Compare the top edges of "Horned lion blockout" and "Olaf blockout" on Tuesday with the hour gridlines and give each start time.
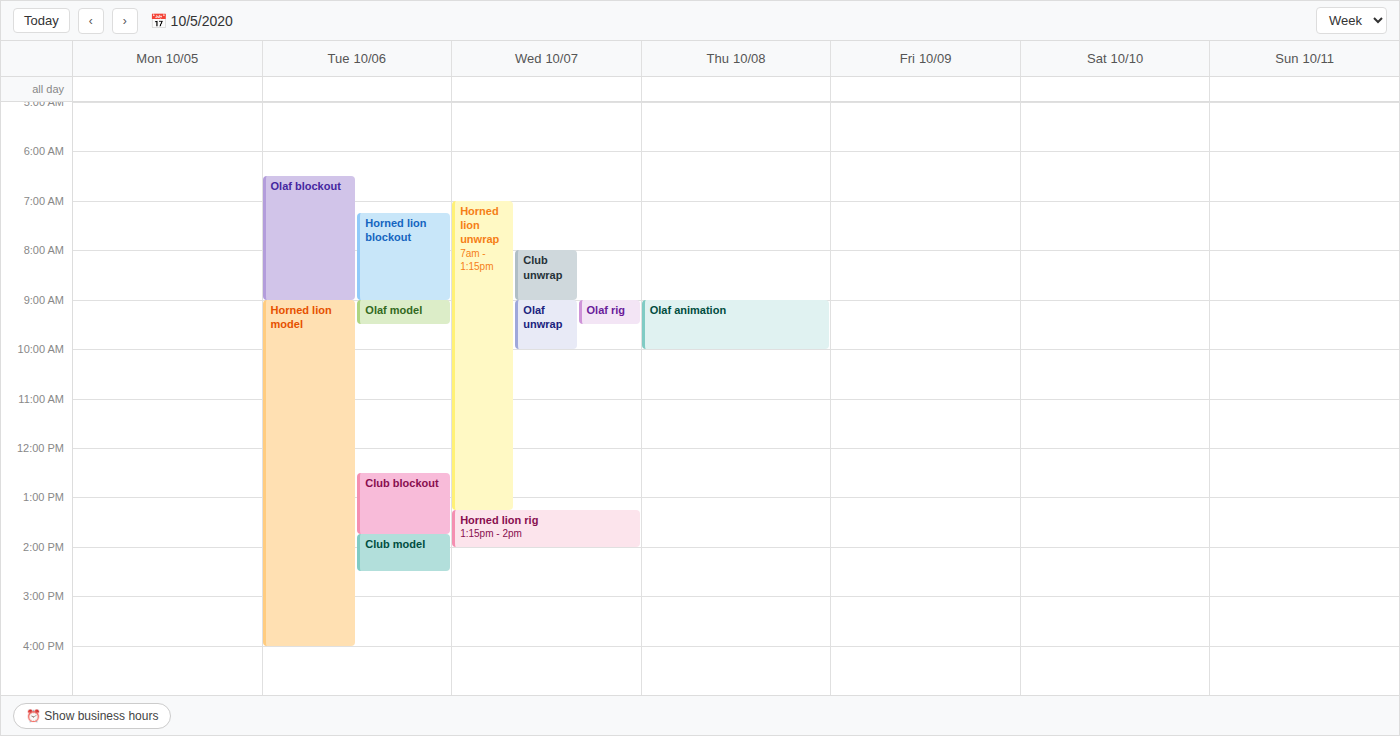
"Horned lion blockout": 7:15 AM, neither: a quarter of the way from the 7 AM line to the 8 AM line. "Olaf blockout": 6:30 AM, halfway between the 6 AM and 7 AM lines.